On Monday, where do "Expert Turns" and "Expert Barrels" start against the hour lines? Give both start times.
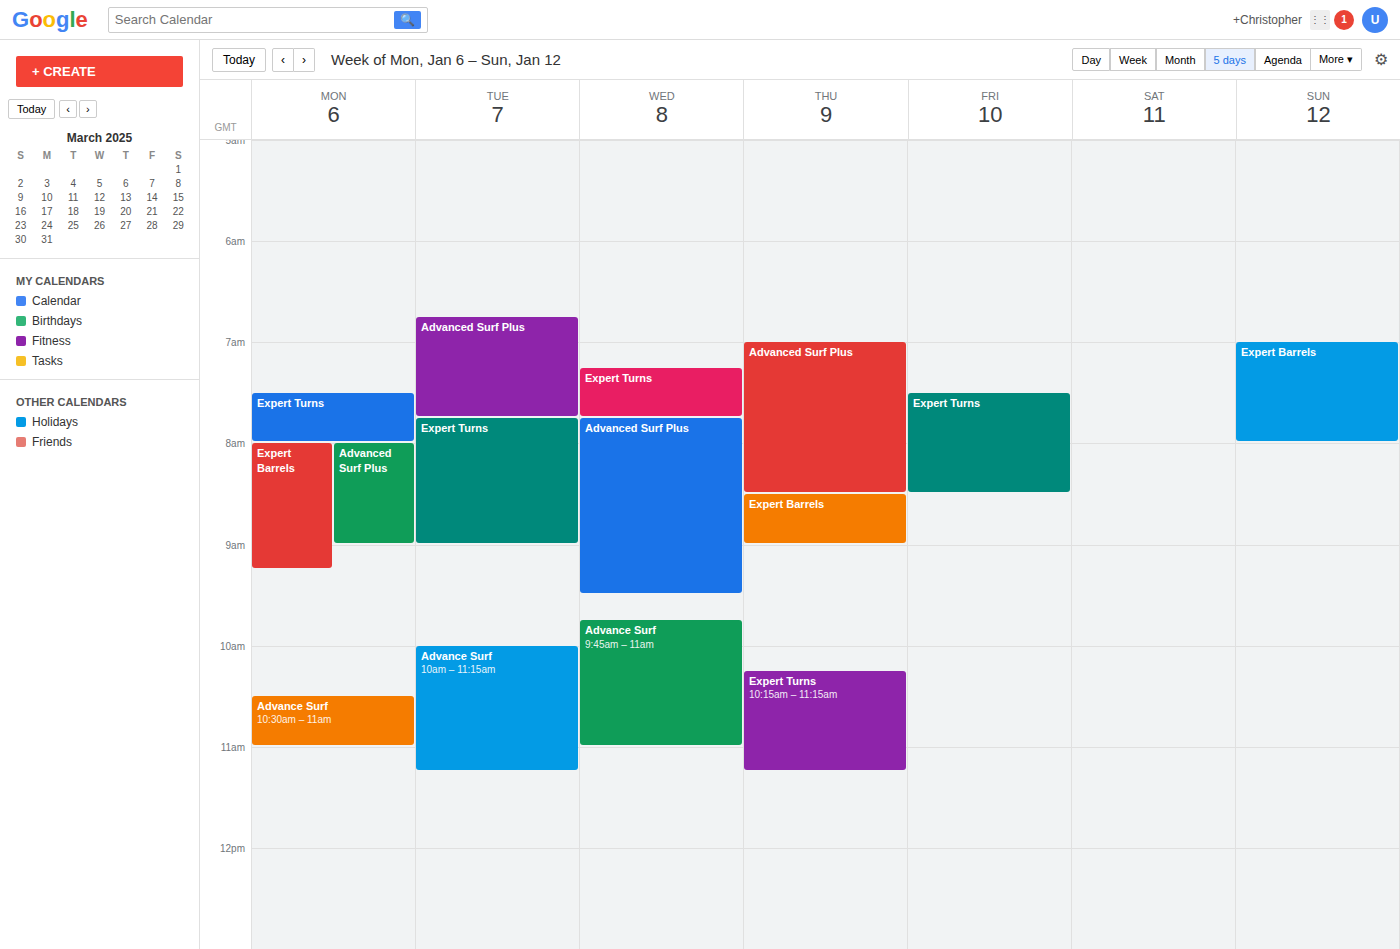
"Expert Turns": 7:30 AM, halfway between the 7 AM and 8 AM lines. "Expert Barrels": 8:00 AM, exactly on the 8 AM line.